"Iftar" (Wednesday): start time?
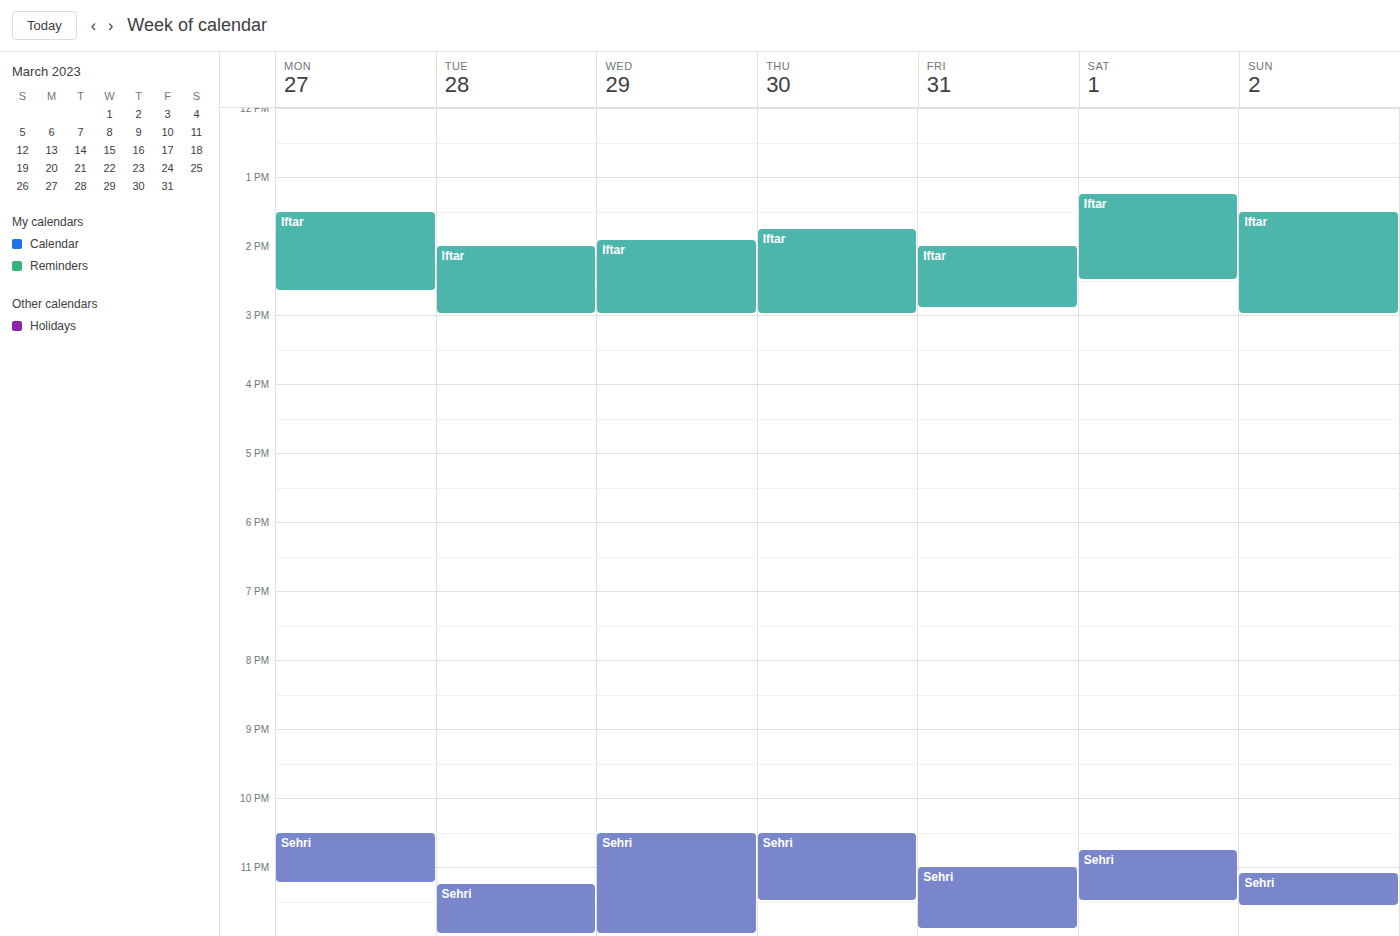
1:55 PM